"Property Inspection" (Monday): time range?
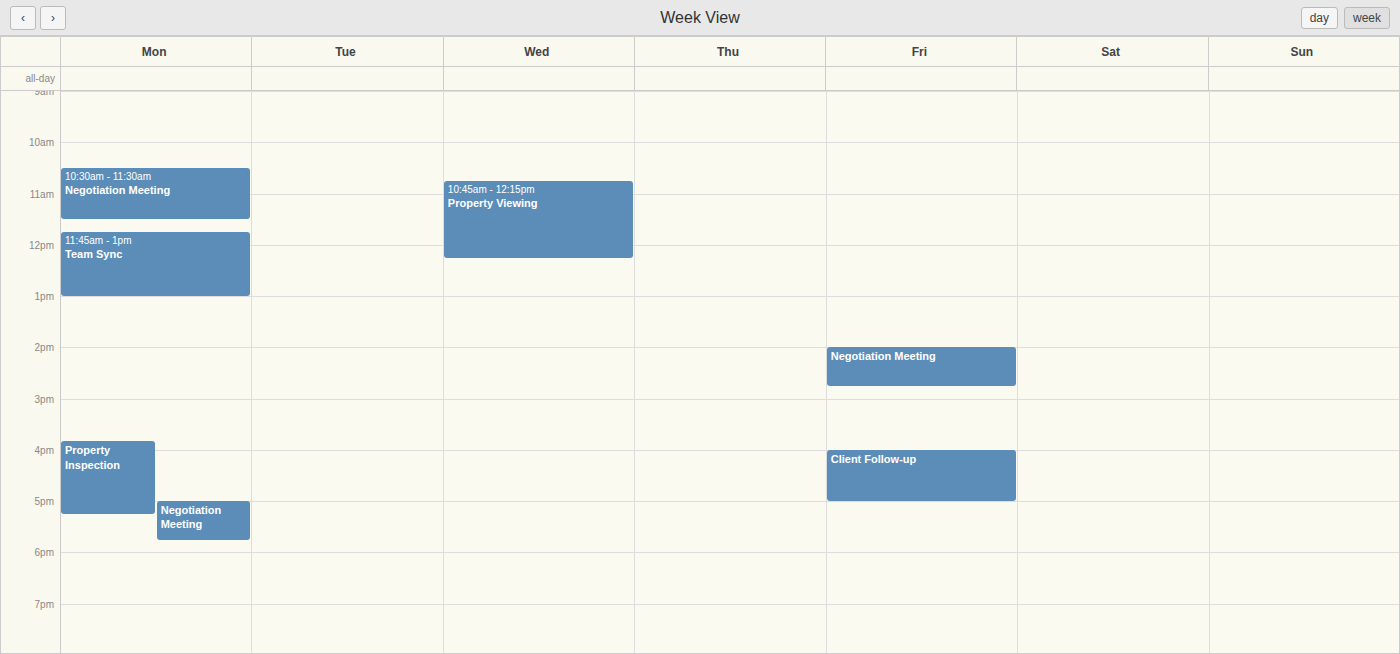
3:50 PM to 5:15 PM